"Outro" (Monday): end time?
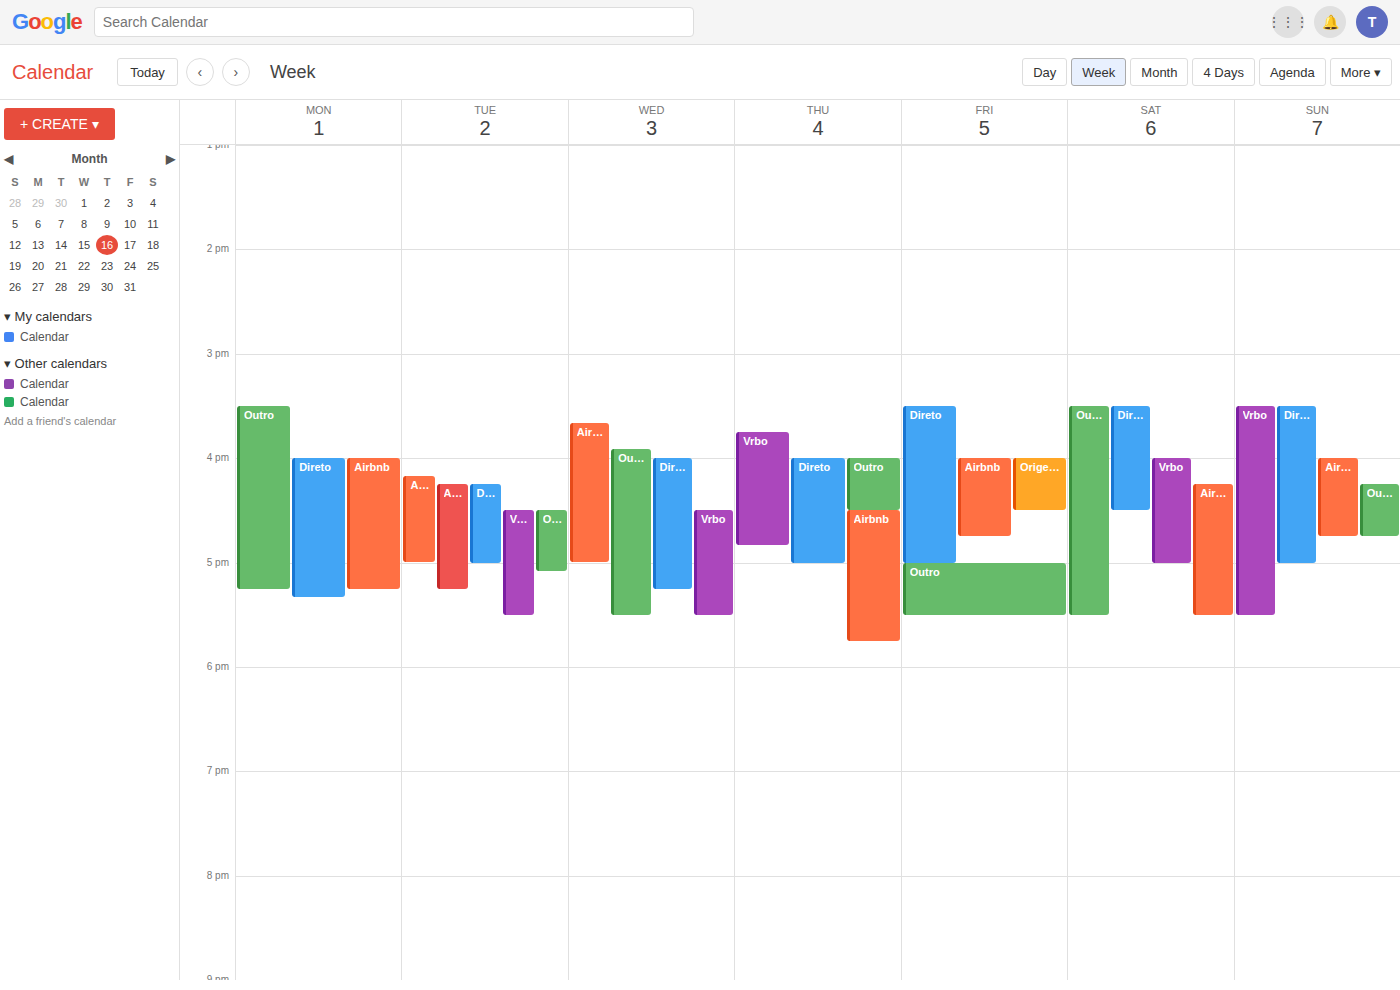
5:15 PM